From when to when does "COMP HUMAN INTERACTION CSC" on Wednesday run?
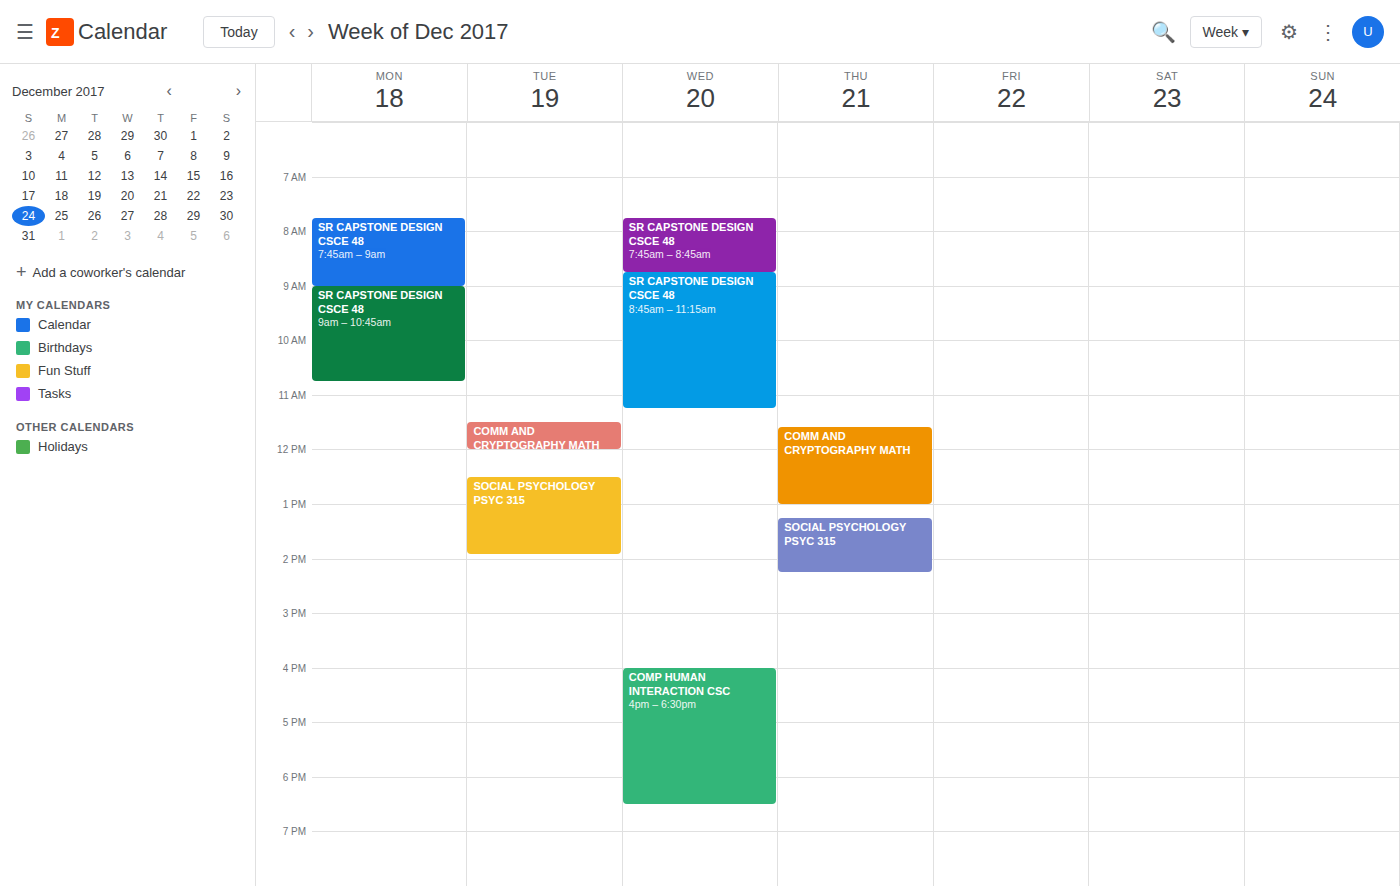
4:00 PM to 6:30 PM